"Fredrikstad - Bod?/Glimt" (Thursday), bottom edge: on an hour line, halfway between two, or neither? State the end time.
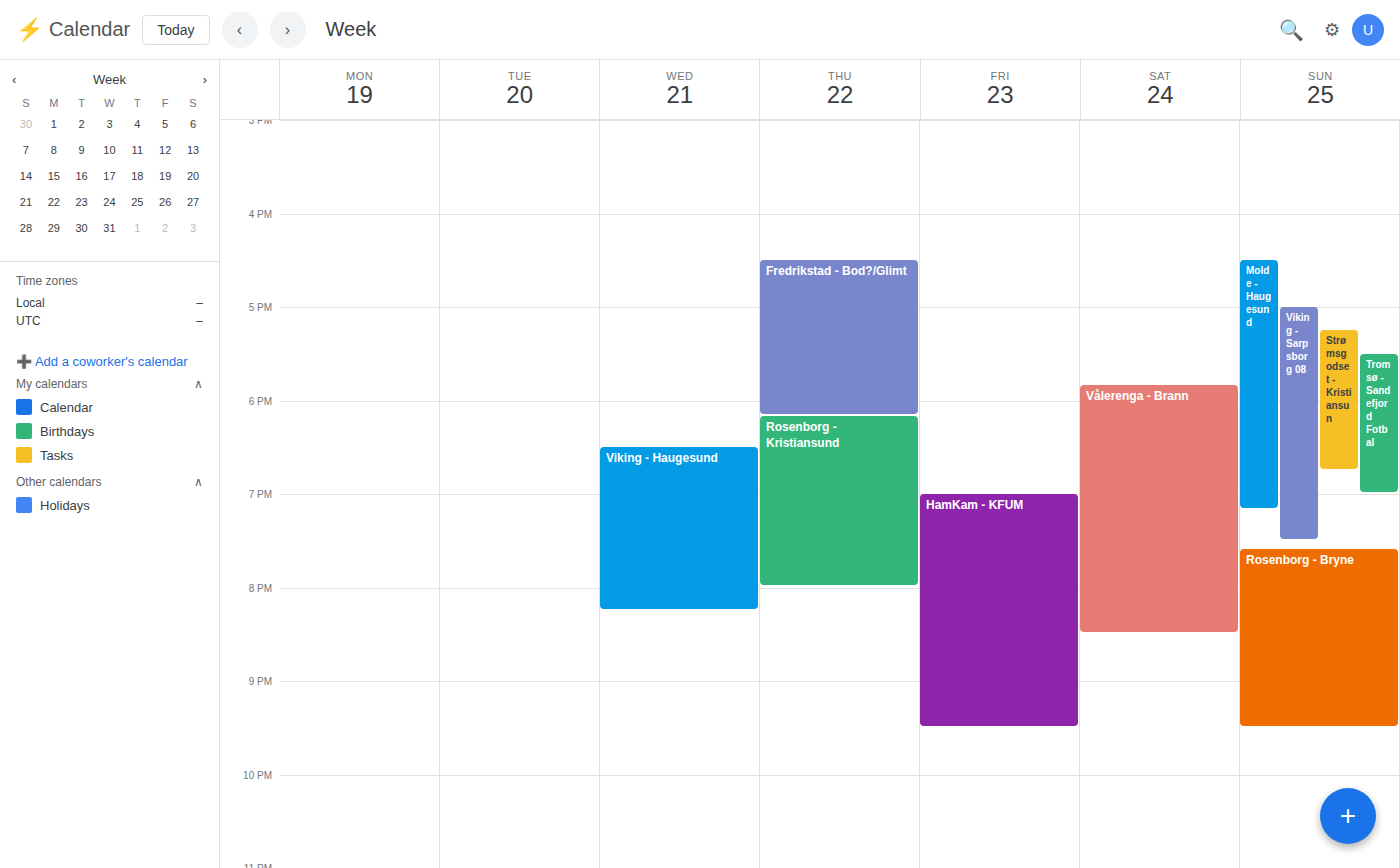
6:10 PM -- neither: 10 minutes below the 6 PM line and 50 minutes above the 7 PM line.